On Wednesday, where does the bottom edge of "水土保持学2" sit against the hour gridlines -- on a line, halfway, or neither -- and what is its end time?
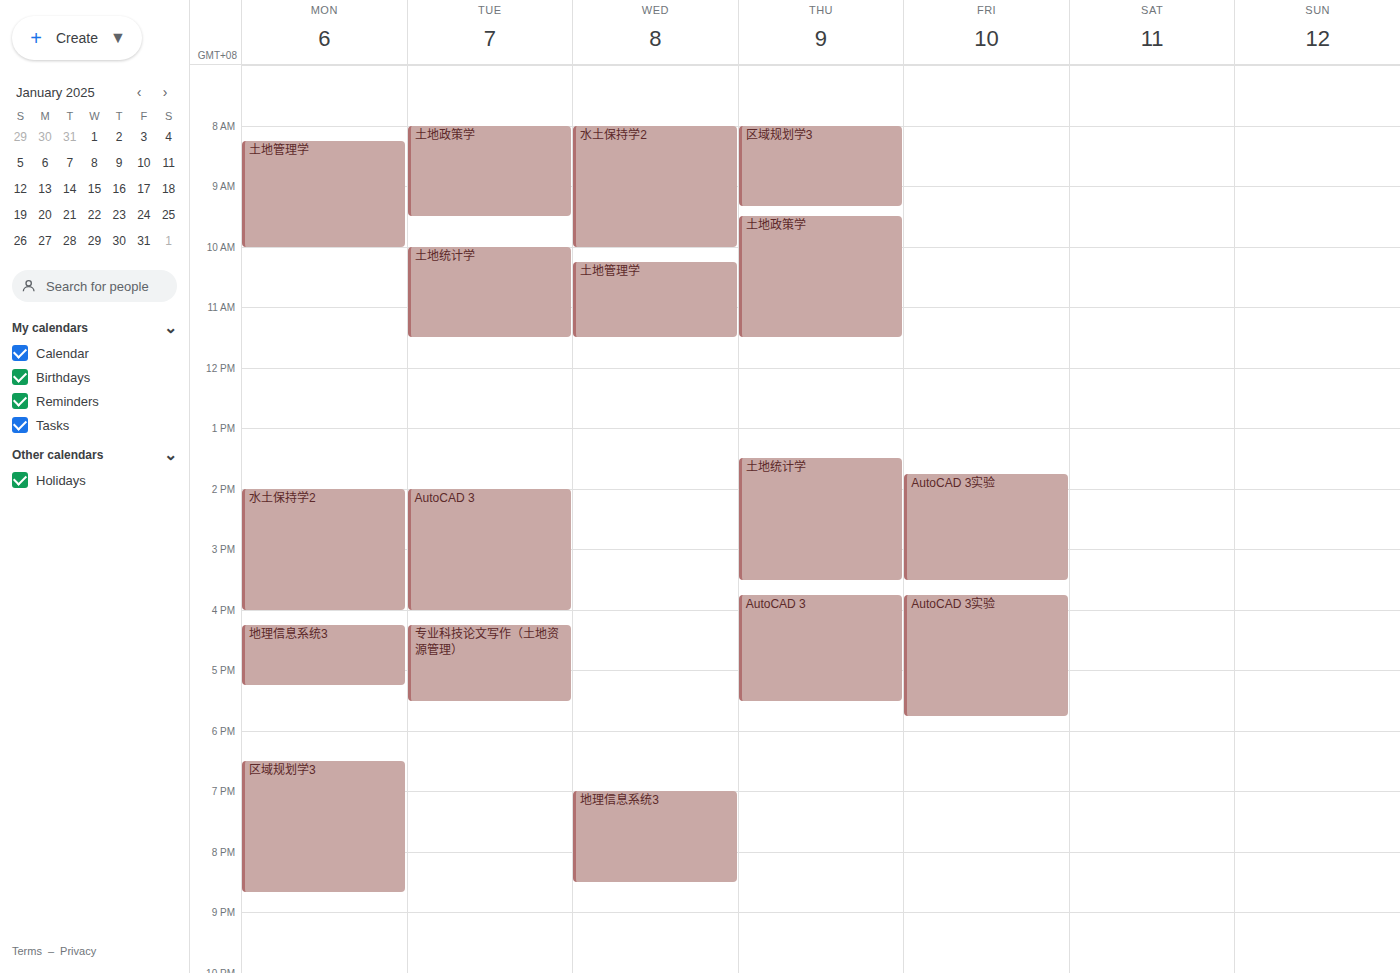
10:00 AM -- exactly on the 10 AM line.